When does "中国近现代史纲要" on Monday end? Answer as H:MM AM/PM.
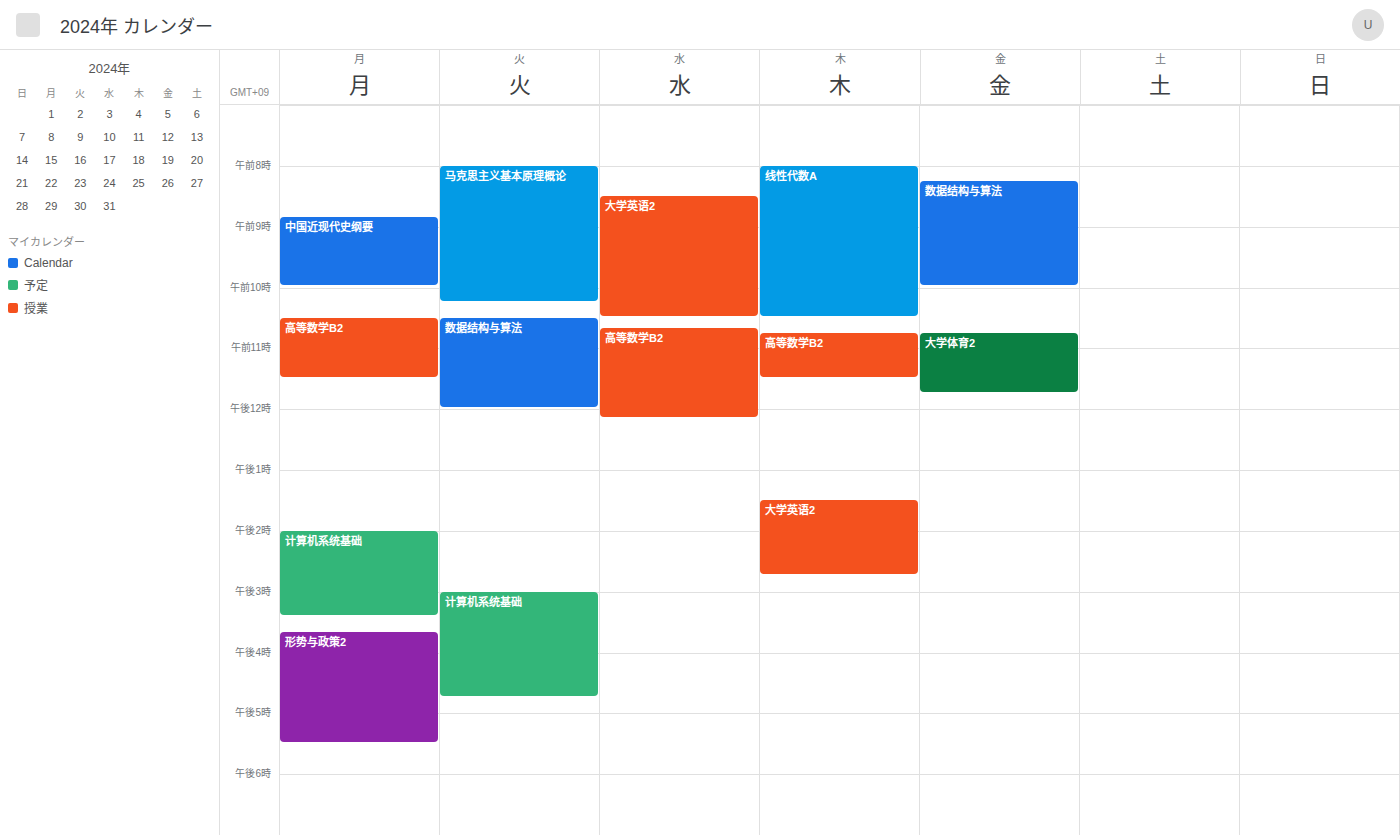
10:00 AM